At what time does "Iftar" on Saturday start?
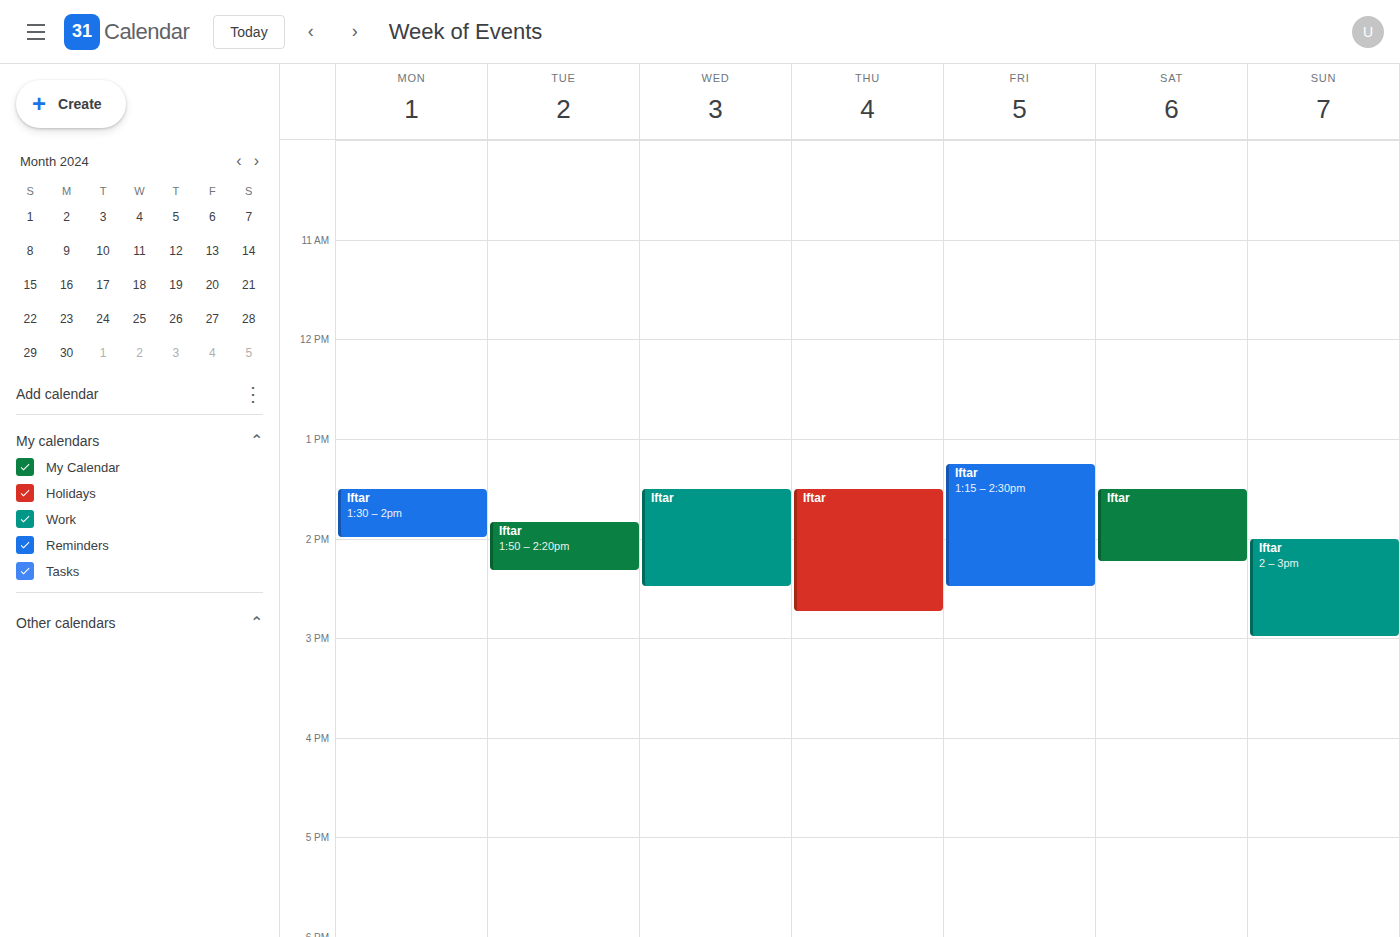
1:30 PM